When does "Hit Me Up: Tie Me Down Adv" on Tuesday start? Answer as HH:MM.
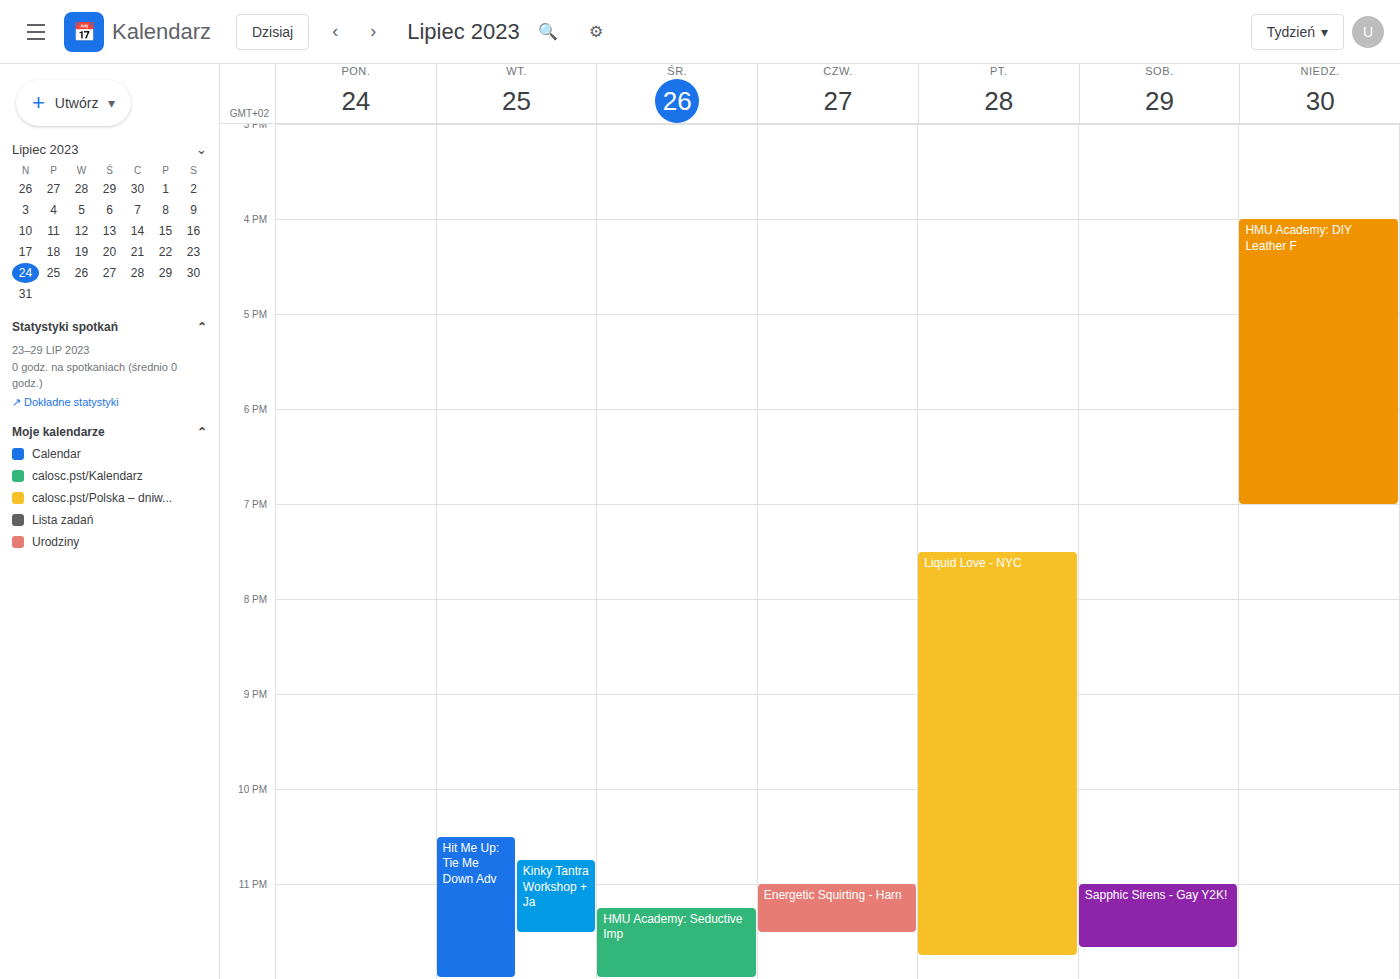
22:30